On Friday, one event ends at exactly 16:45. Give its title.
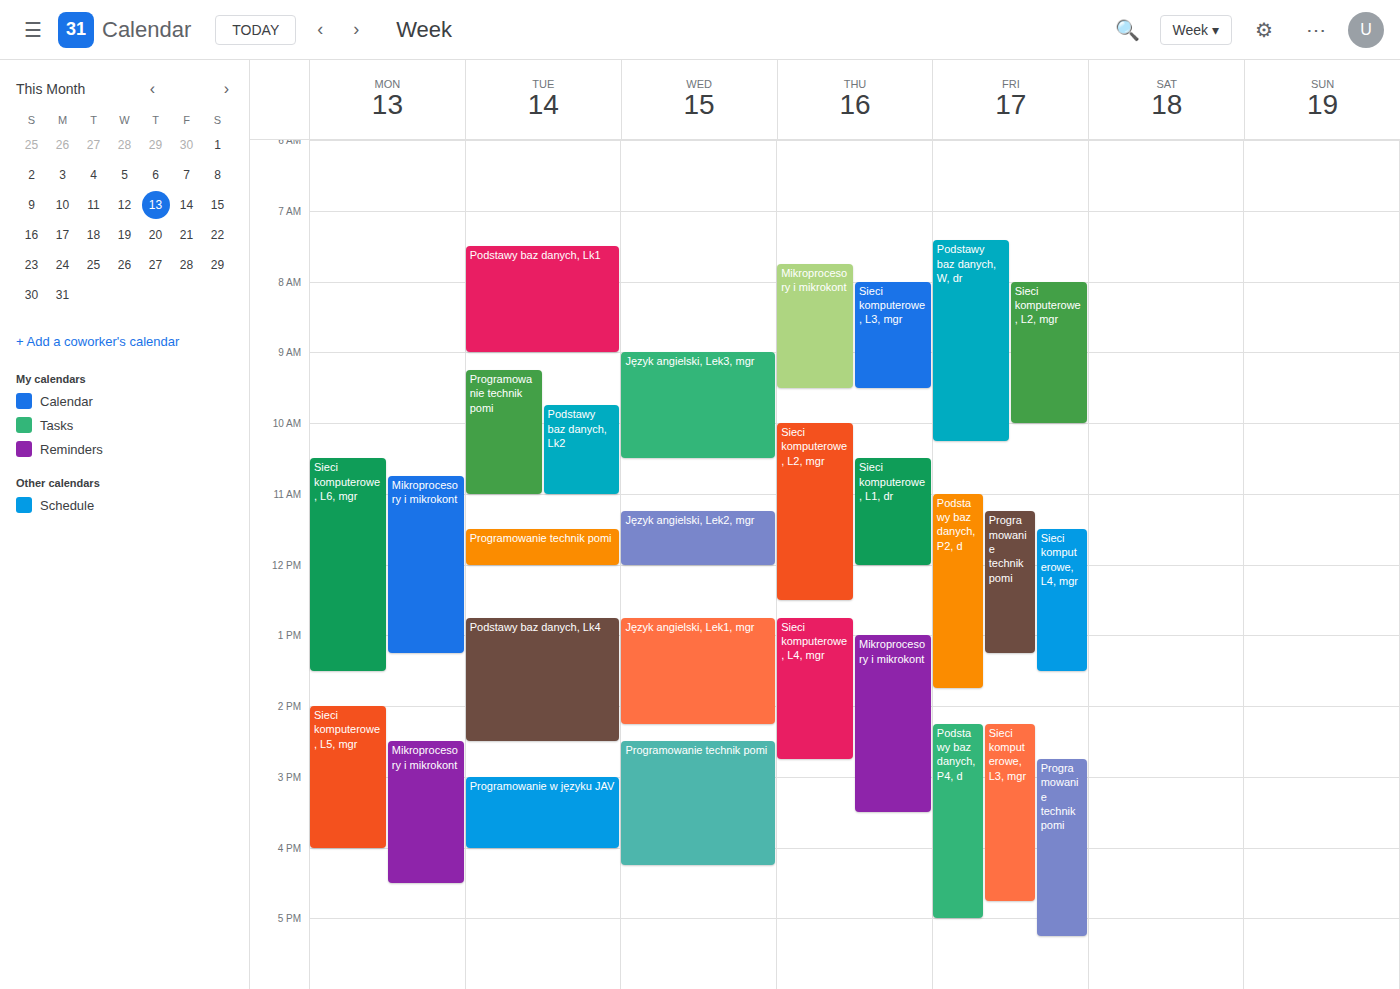
"Sieci komputerowe, L3, mgr"